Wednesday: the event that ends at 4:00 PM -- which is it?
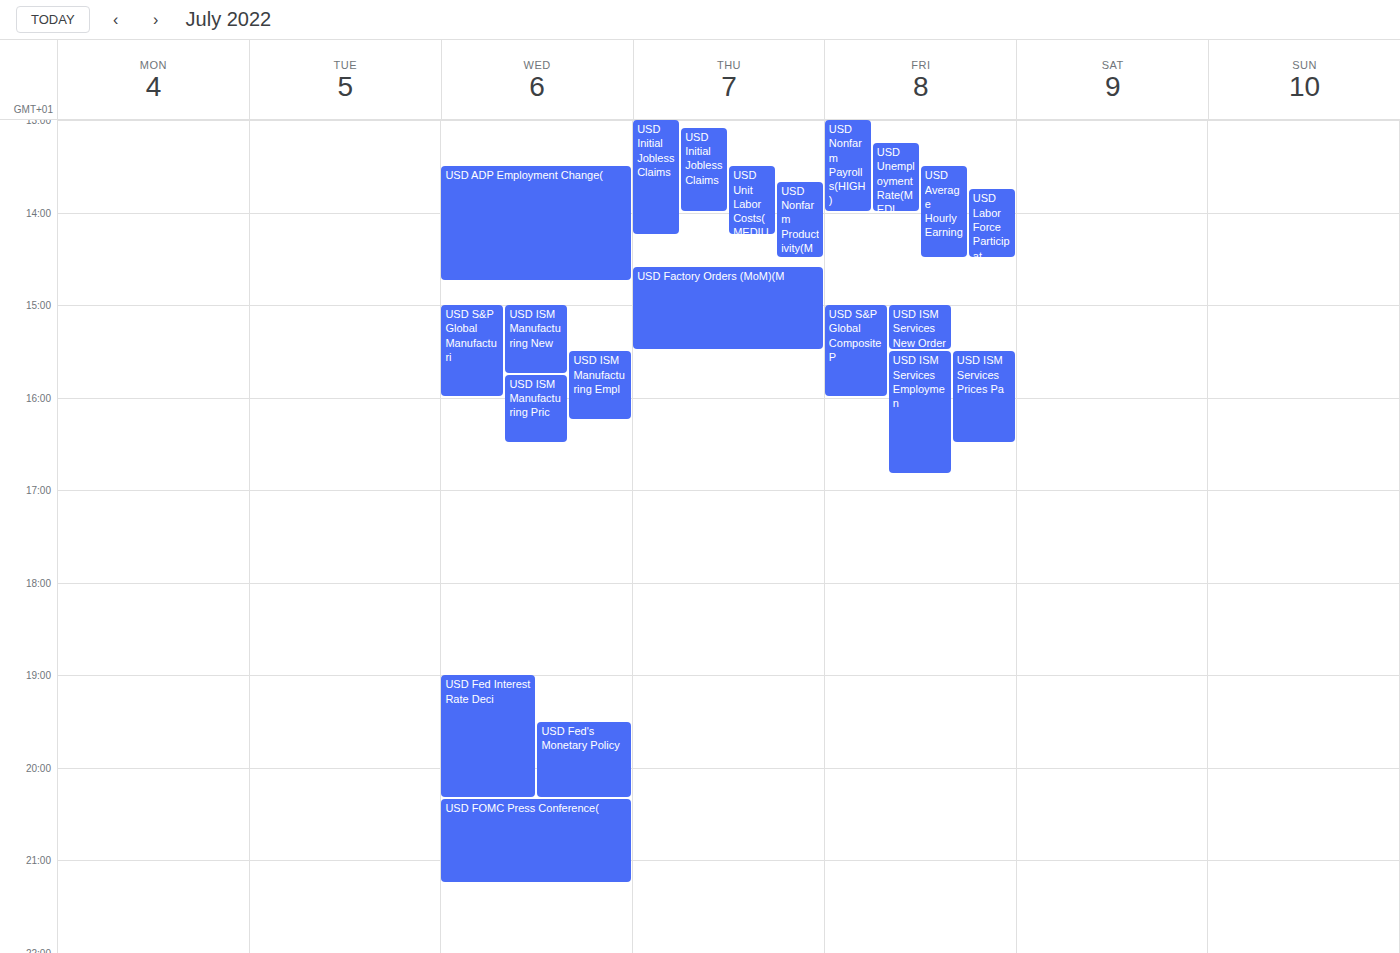
"USD S&P Global Manufacturi"